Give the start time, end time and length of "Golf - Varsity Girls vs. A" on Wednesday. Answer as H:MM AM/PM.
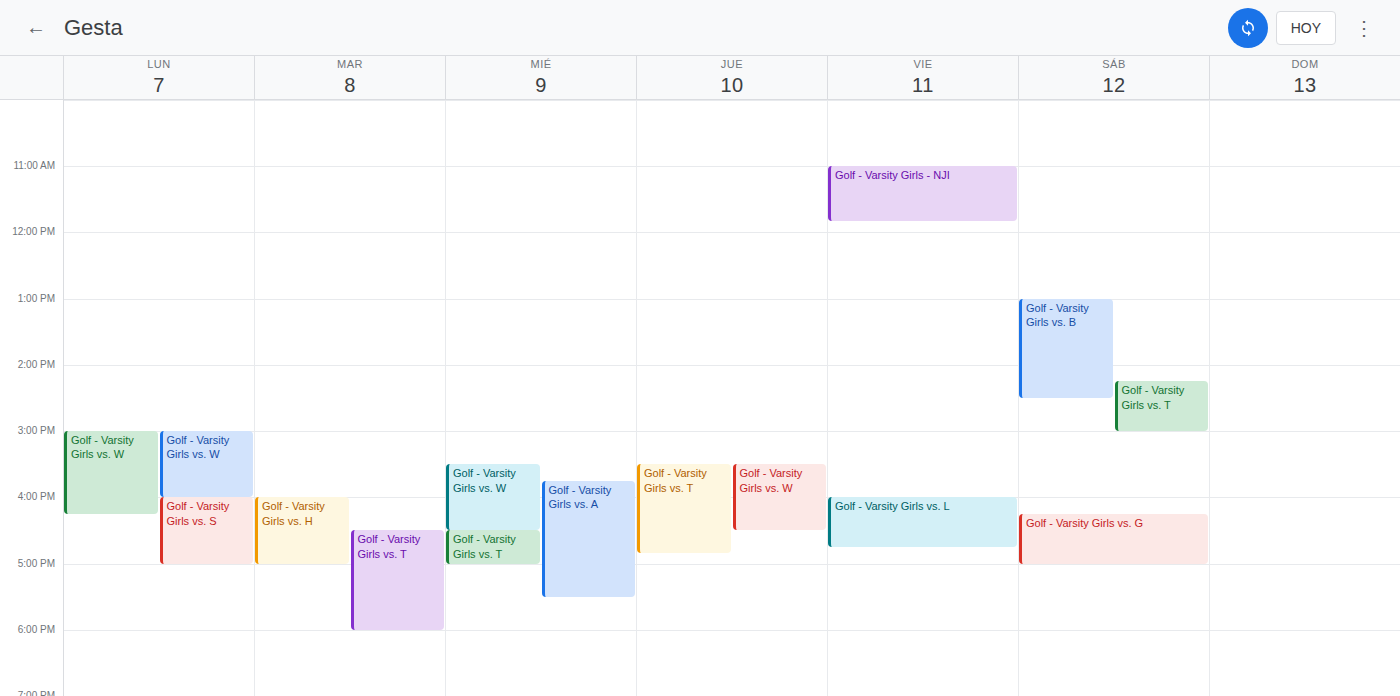
3:45 PM to 5:30 PM, 1 hour 45 minutes